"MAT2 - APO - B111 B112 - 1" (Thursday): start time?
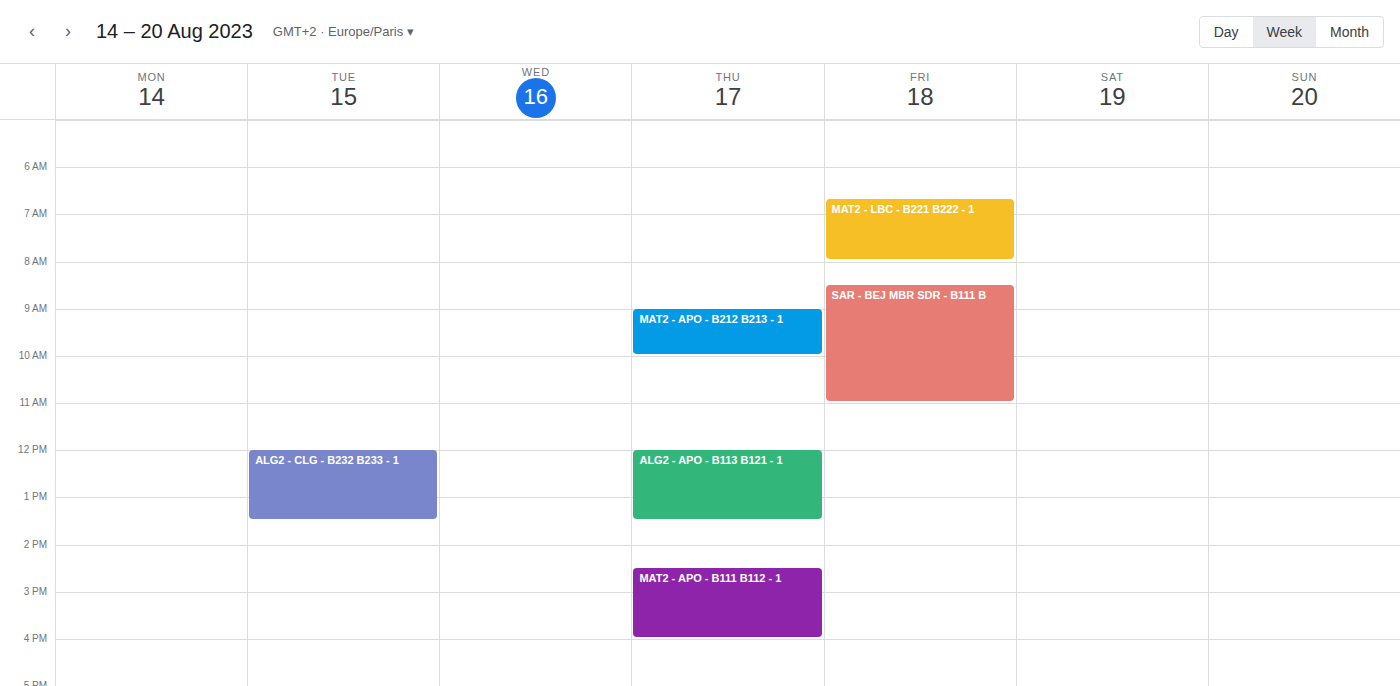
2:30 PM